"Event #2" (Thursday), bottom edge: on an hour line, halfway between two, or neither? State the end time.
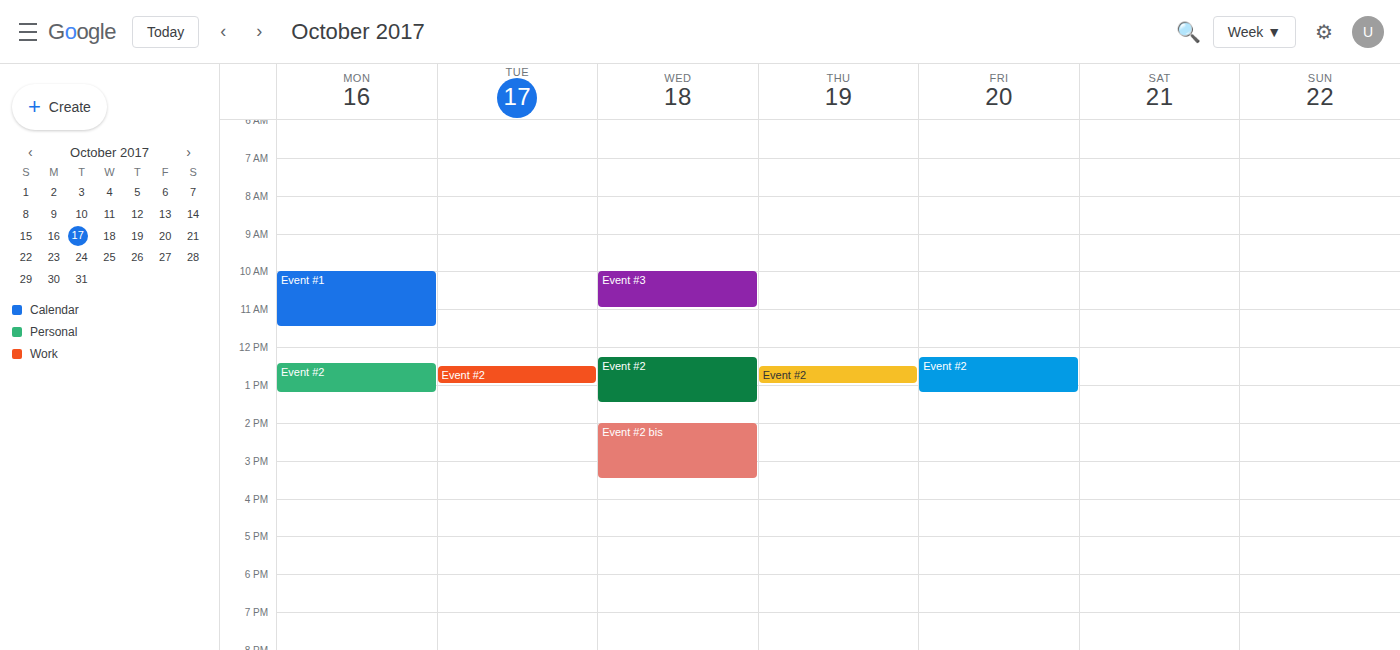
13:00 -- exactly on the 13:00 line.